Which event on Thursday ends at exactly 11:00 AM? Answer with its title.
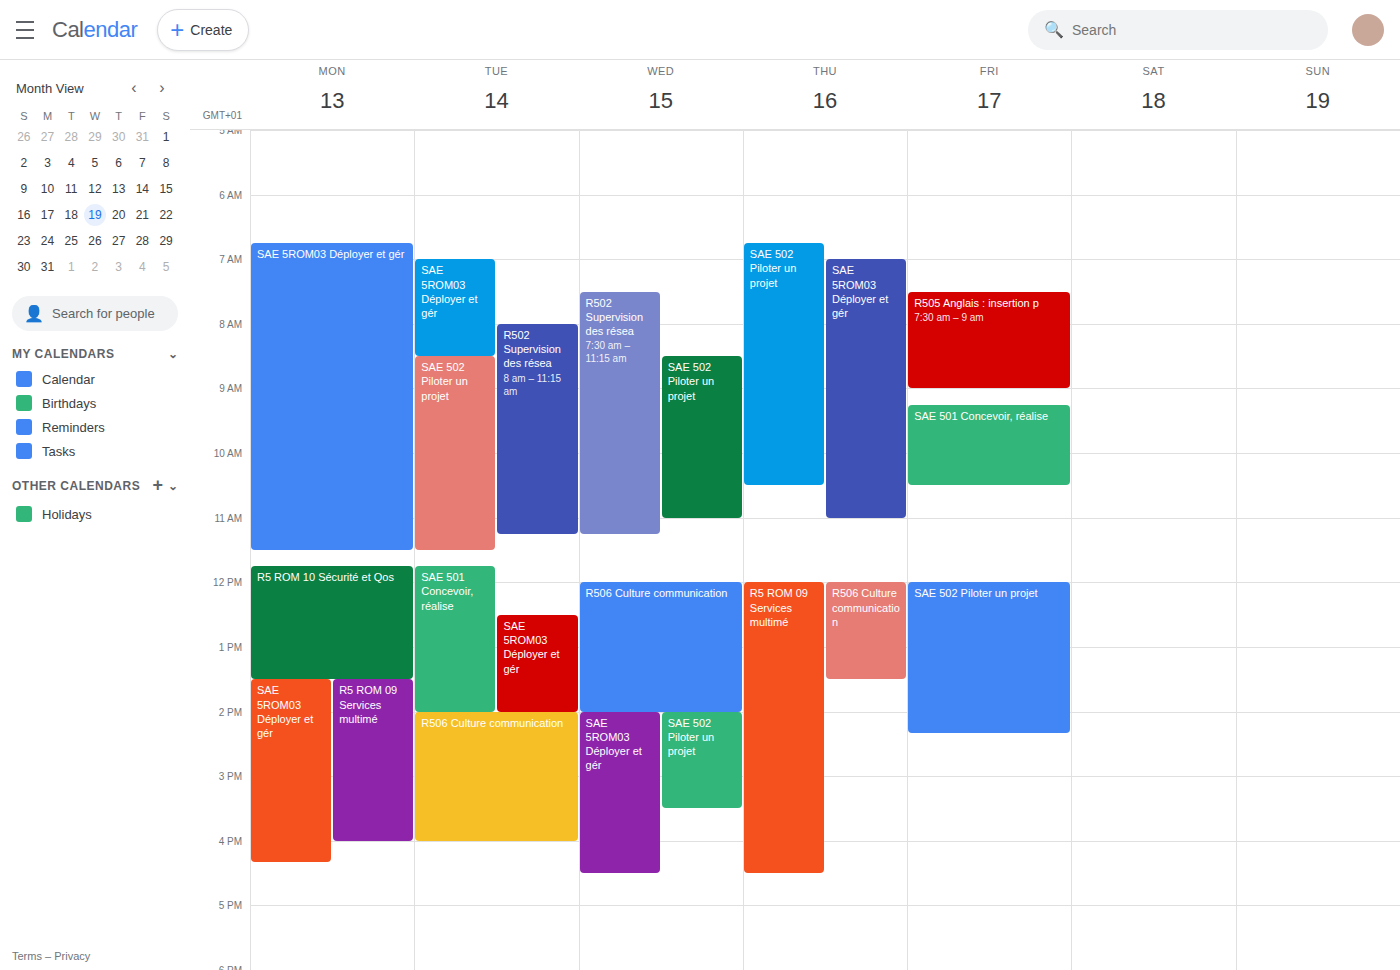
"SAE 5ROM03 Déployer et gér"